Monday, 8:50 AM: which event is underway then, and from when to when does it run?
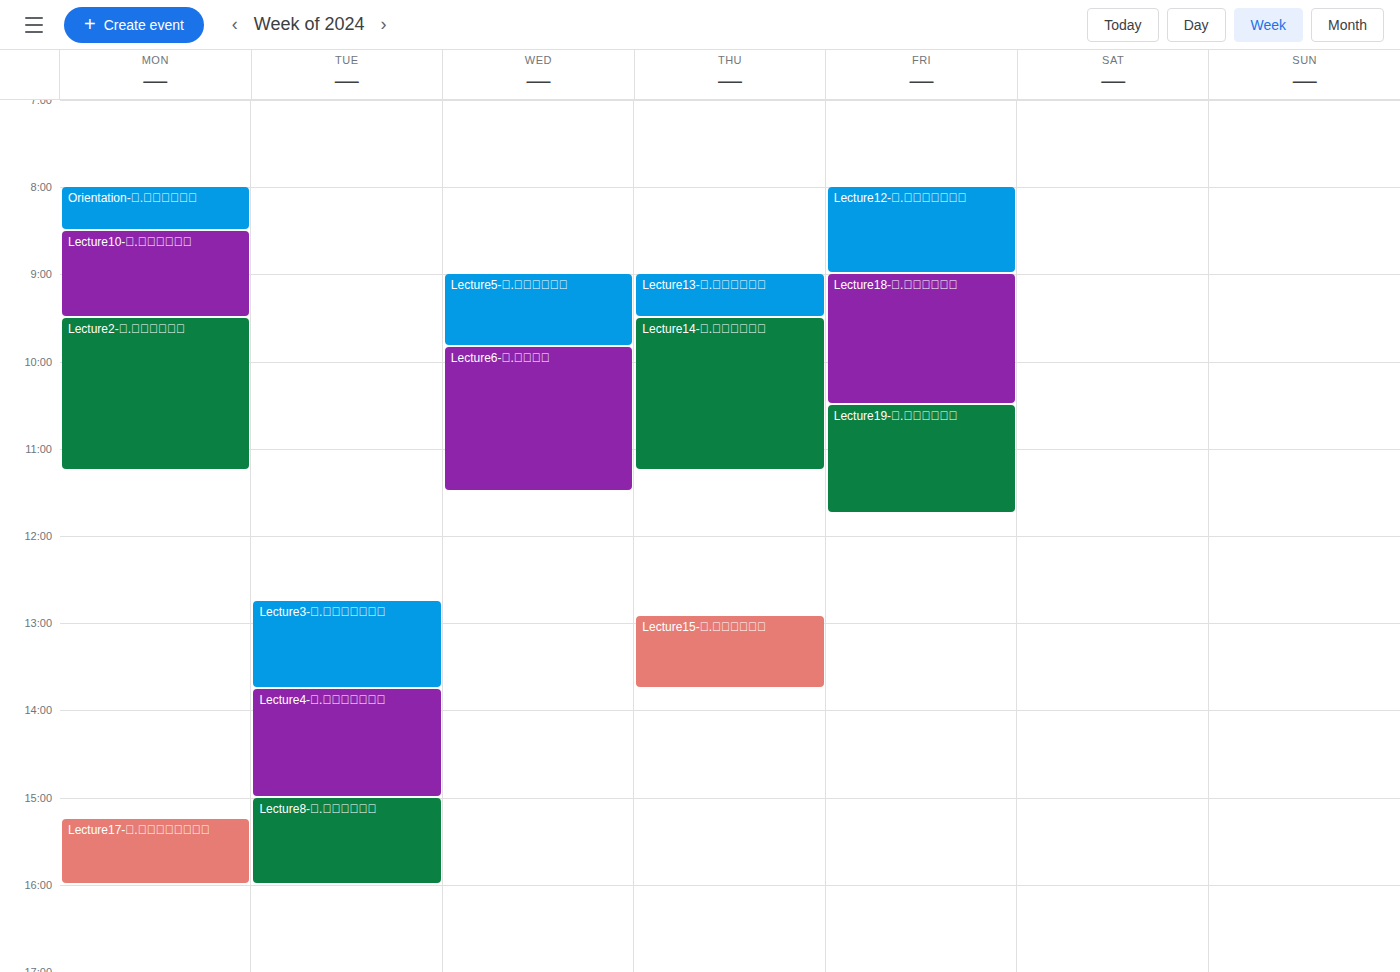
"Lecture10-อ.ภาวินี", 8:30 AM to 9:30 AM